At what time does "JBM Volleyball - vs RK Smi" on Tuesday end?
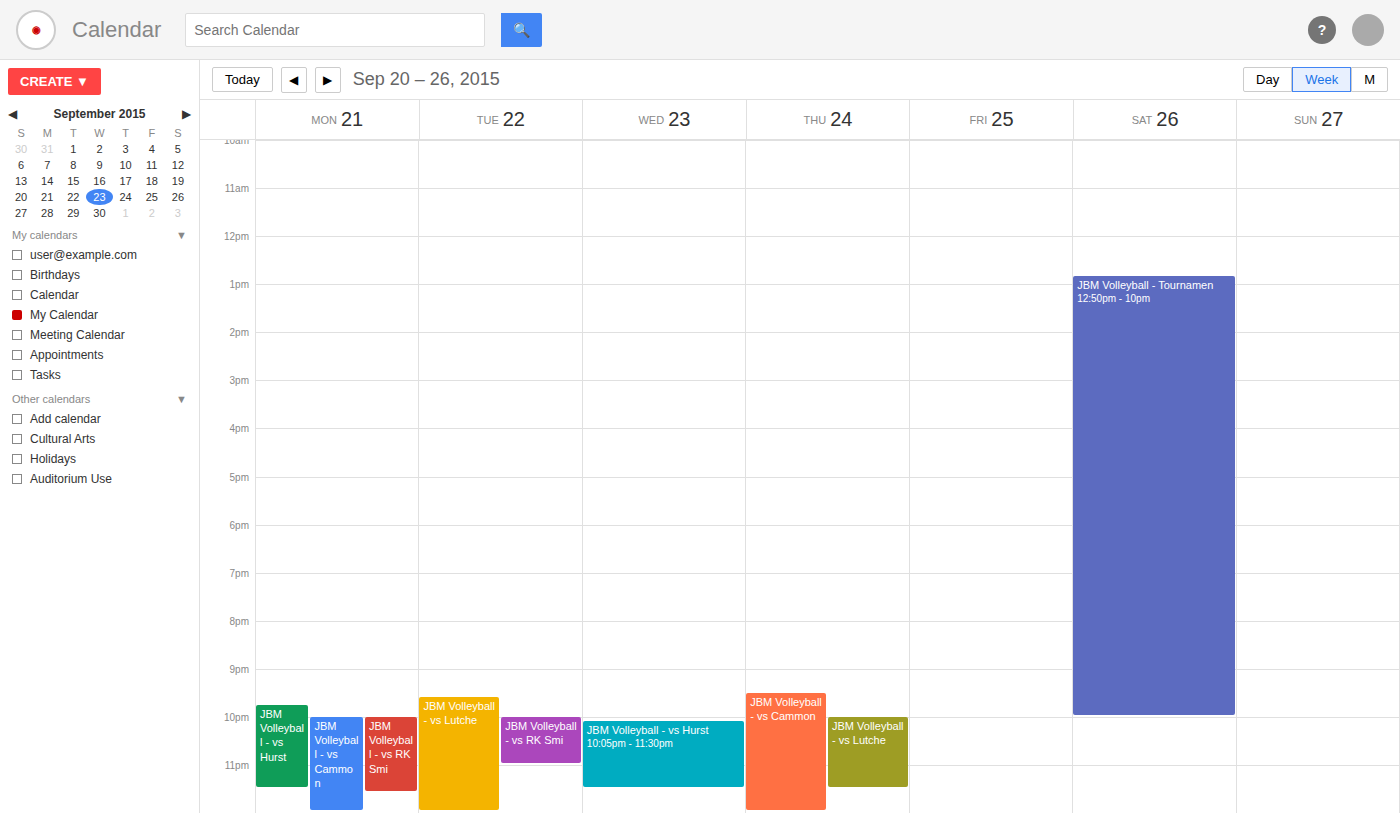
11:00 PM